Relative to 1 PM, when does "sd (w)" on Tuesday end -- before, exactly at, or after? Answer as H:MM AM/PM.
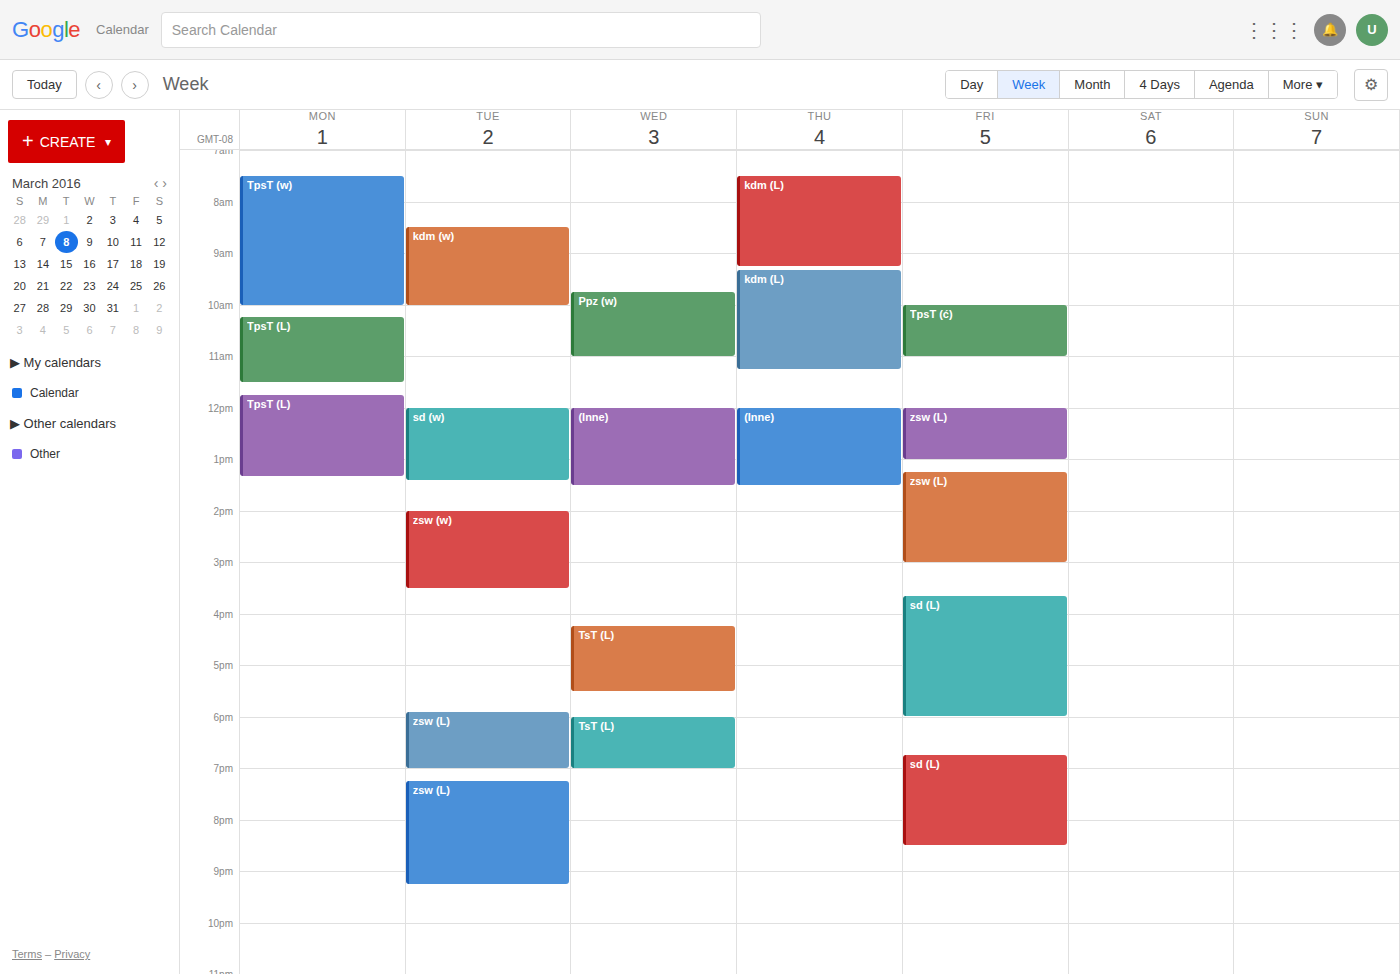
1:25 PM -- after 1 PM, 25 minutes below the 1 PM line.